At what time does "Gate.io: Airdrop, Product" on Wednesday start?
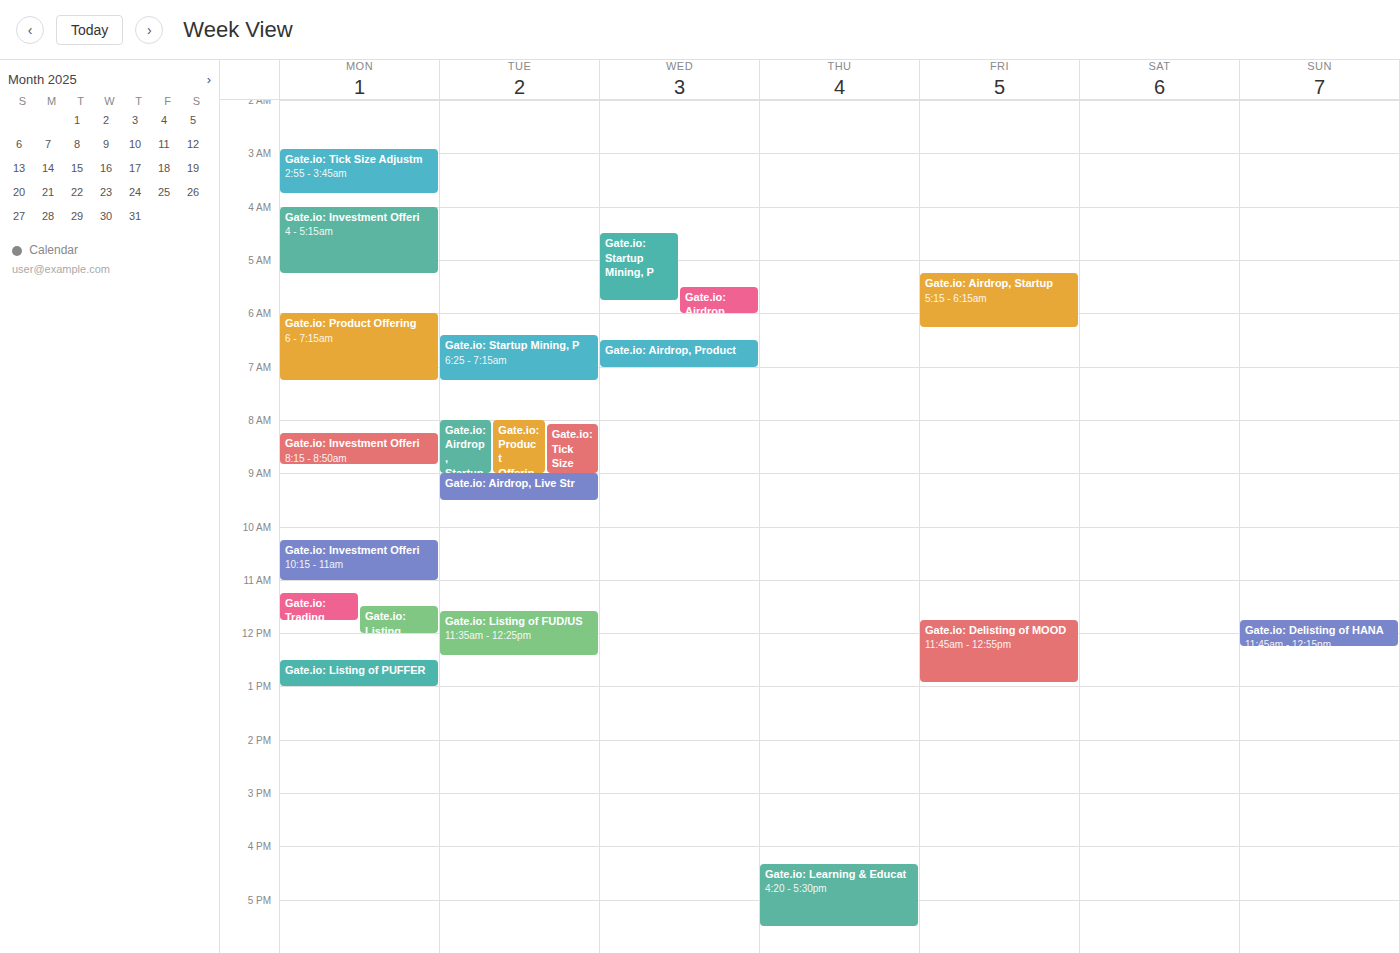
6:30 AM